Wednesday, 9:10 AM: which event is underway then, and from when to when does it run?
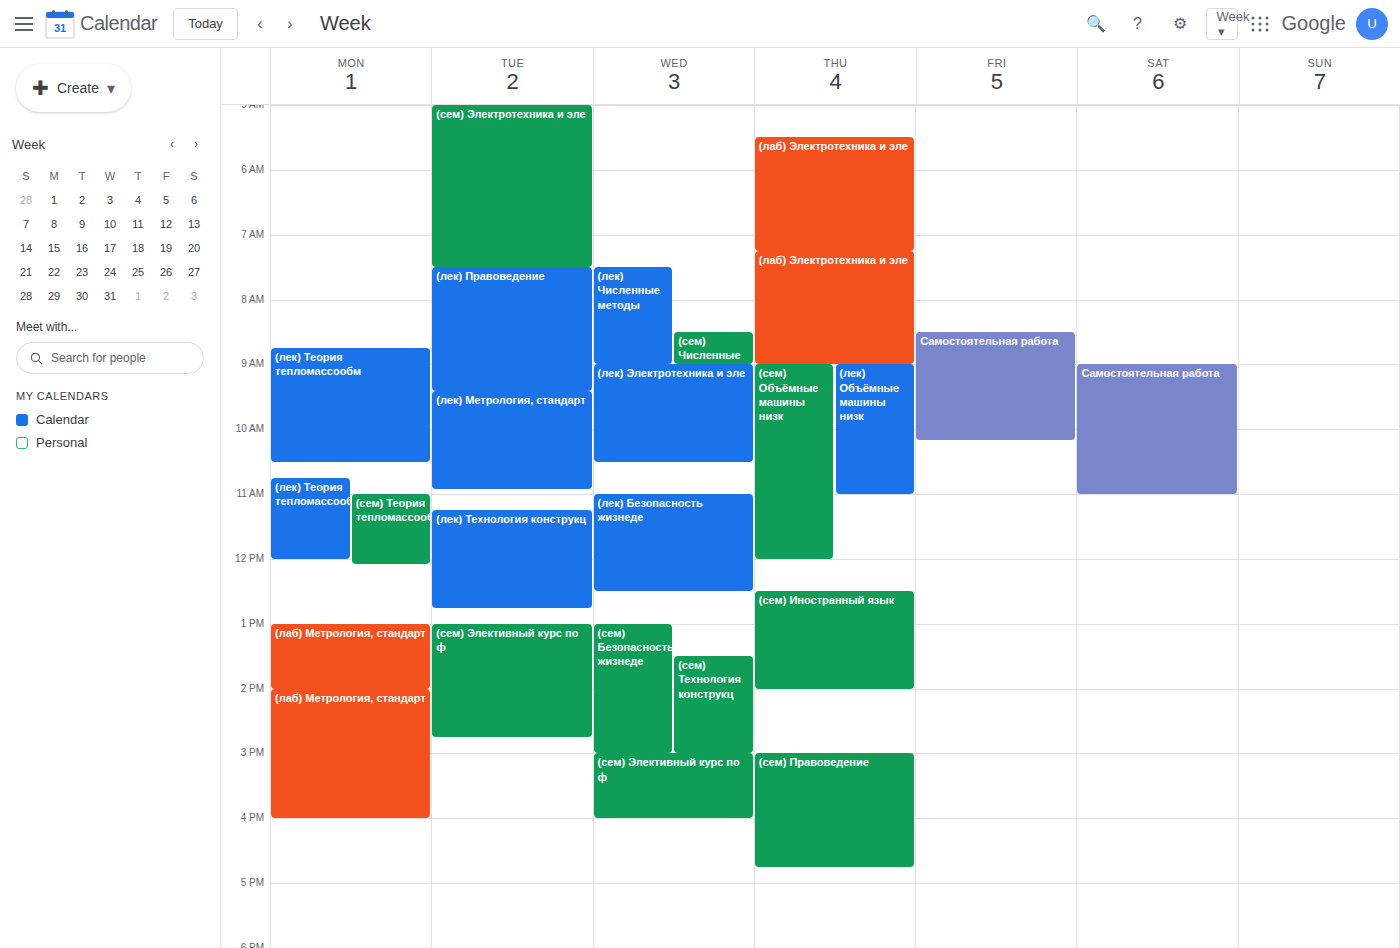
"(лек) Электротехника и эле", 9:00 AM to 10:30 AM